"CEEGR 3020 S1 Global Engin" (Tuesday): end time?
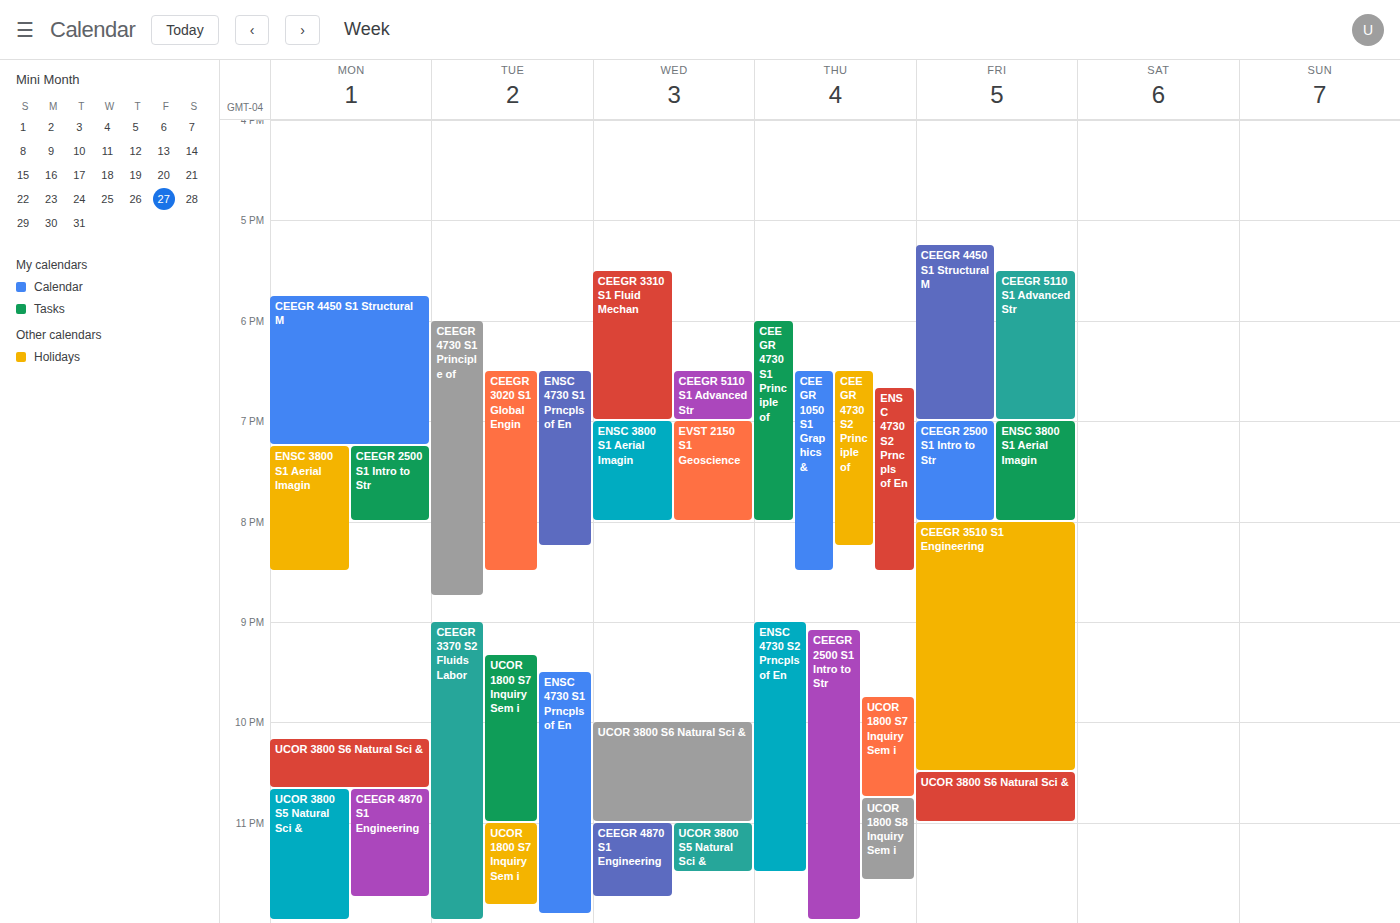
8:30 PM